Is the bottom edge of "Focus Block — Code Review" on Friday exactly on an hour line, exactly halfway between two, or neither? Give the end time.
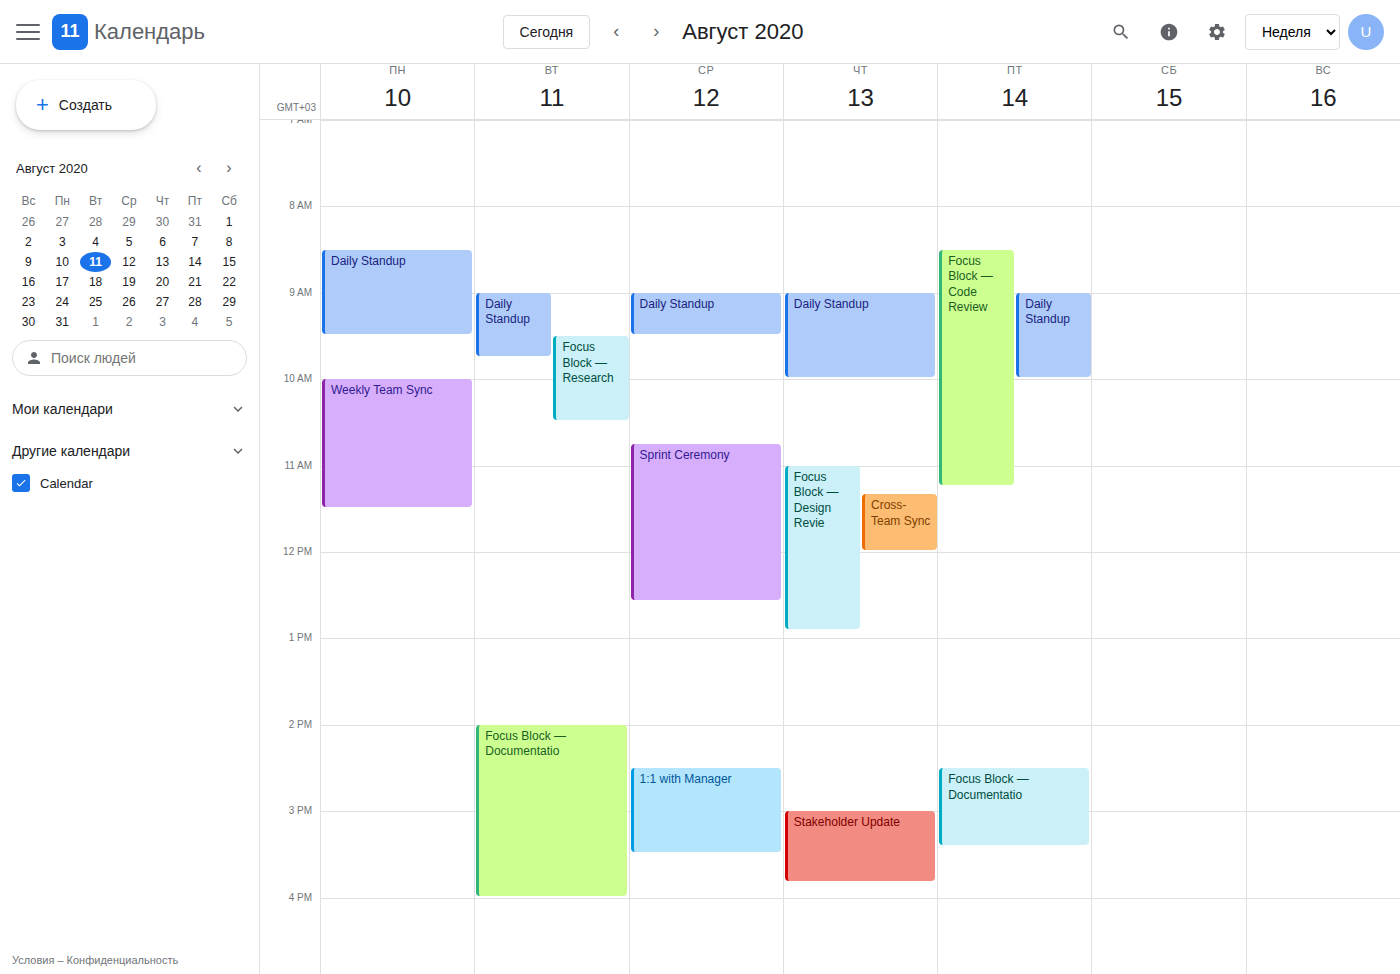
11:15 AM -- neither: a quarter of the way from the 11 AM line to the 12 PM line.